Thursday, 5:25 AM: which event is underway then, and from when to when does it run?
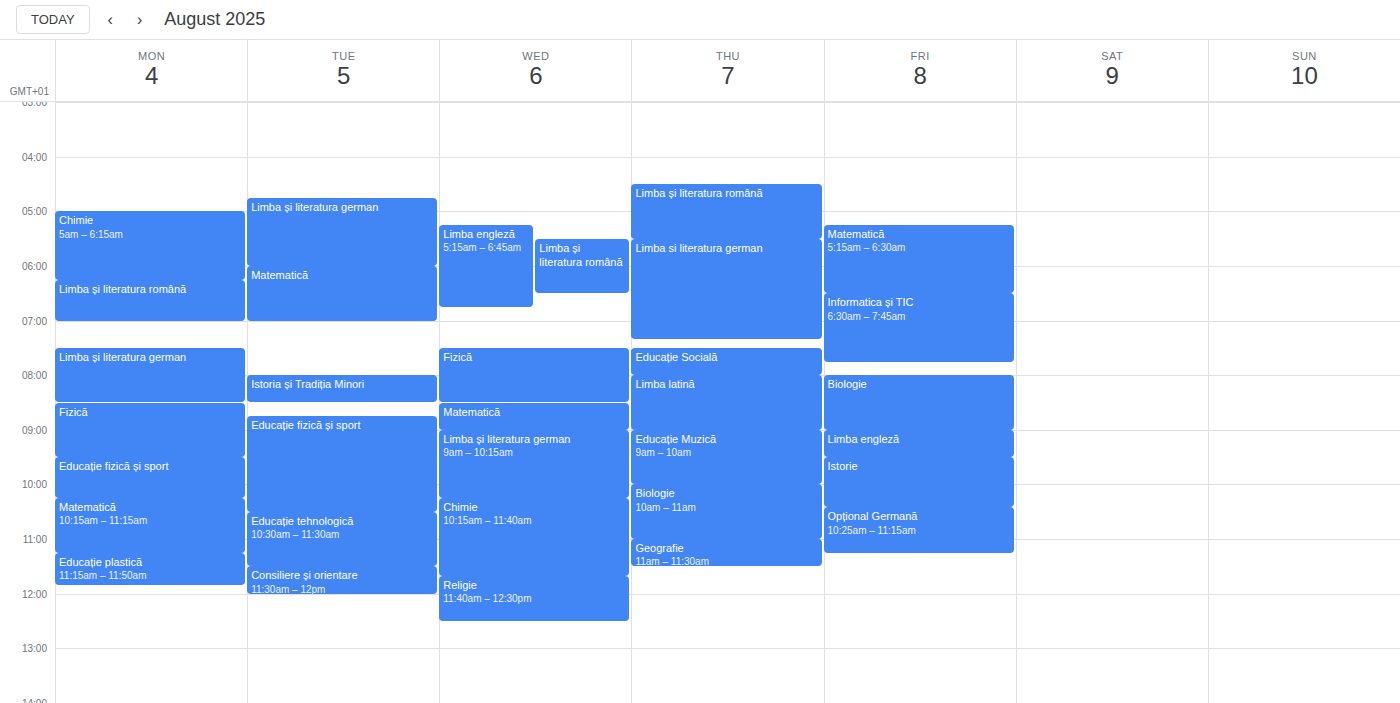
"Limba și literatura română", 4:30 AM to 5:30 AM